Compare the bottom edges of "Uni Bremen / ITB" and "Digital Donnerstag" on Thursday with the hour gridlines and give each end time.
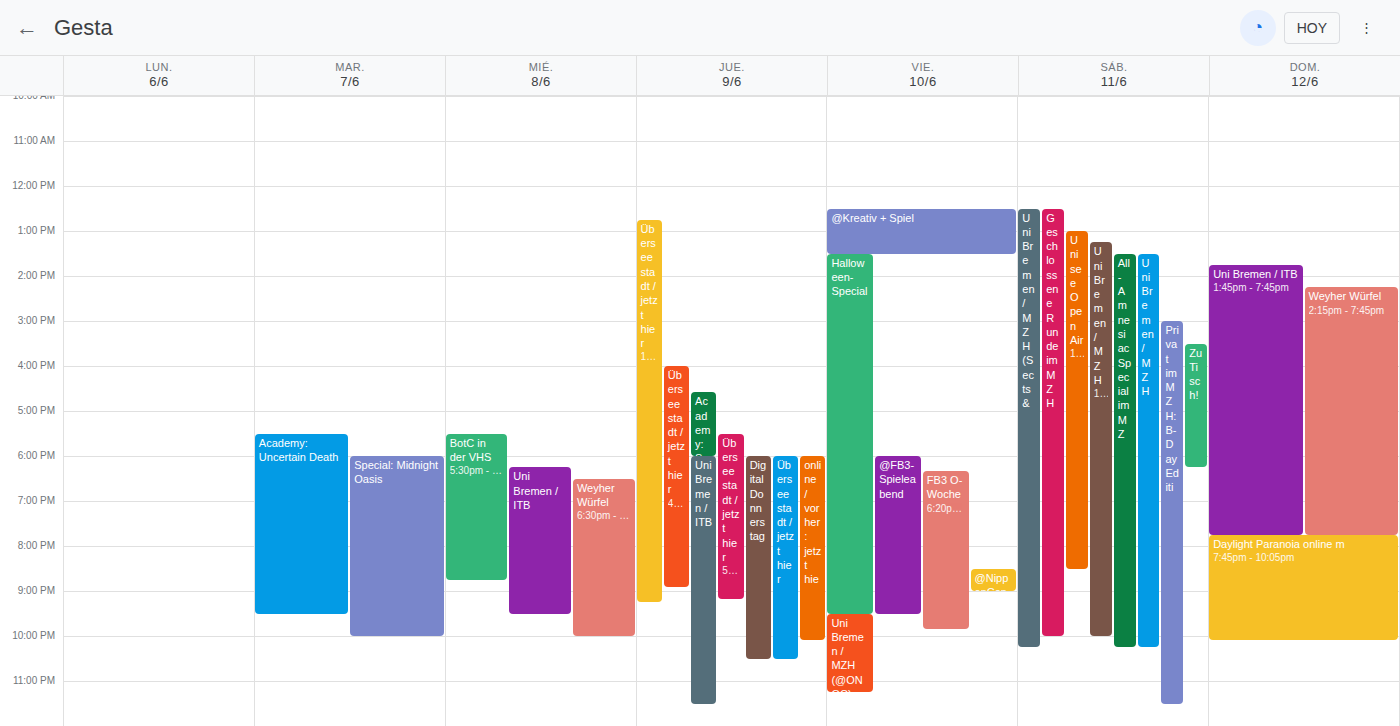
"Uni Bremen / ITB": 11:30 PM, halfway between the 11 PM and 12 AM lines. "Digital Donnerstag": 10:30 PM, halfway between the 10 PM and 11 PM lines.